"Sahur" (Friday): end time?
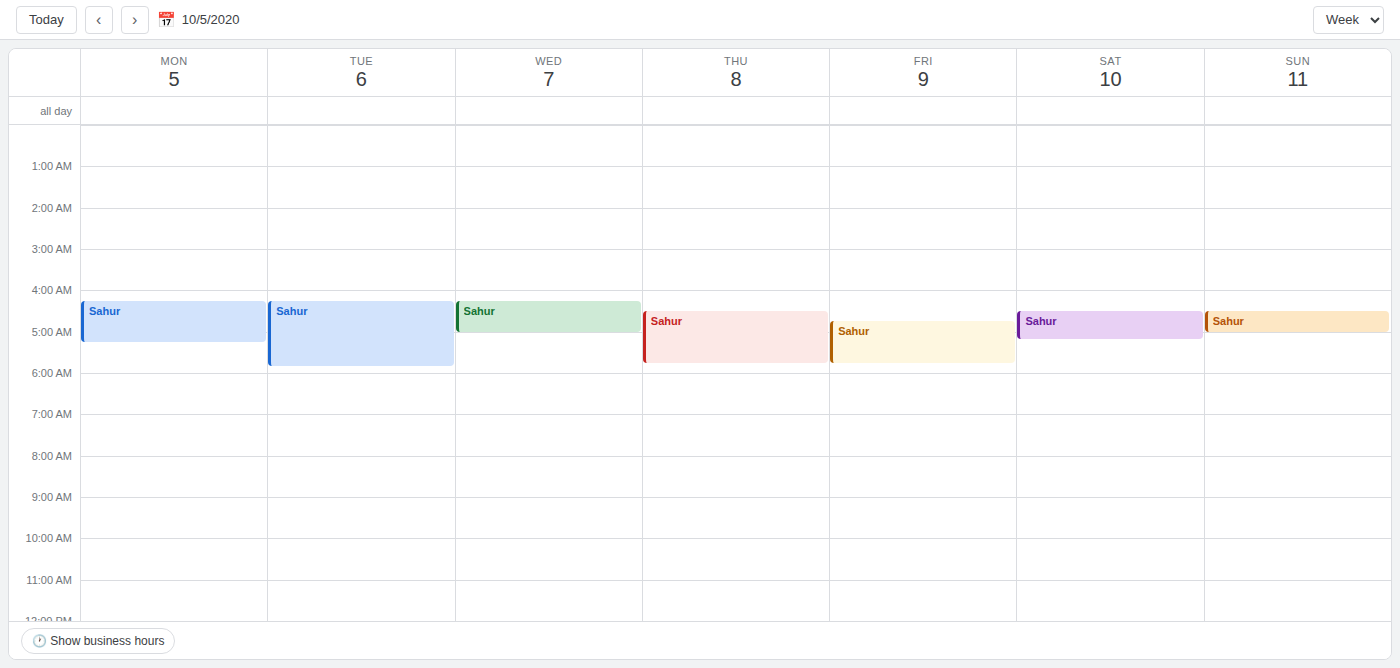
5:45 AM